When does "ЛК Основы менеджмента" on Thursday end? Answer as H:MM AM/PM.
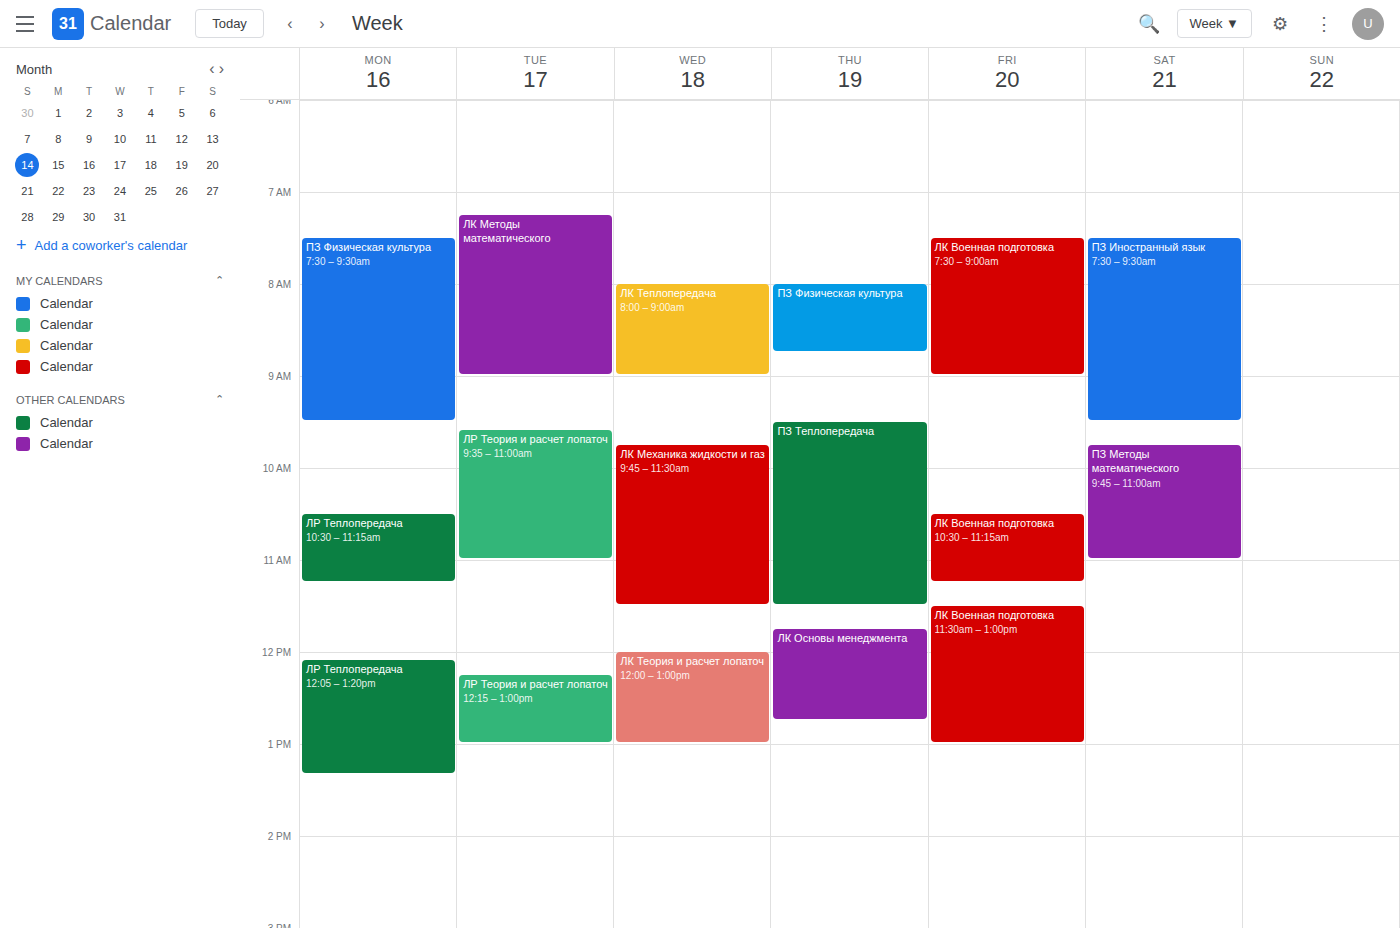
12:45 PM